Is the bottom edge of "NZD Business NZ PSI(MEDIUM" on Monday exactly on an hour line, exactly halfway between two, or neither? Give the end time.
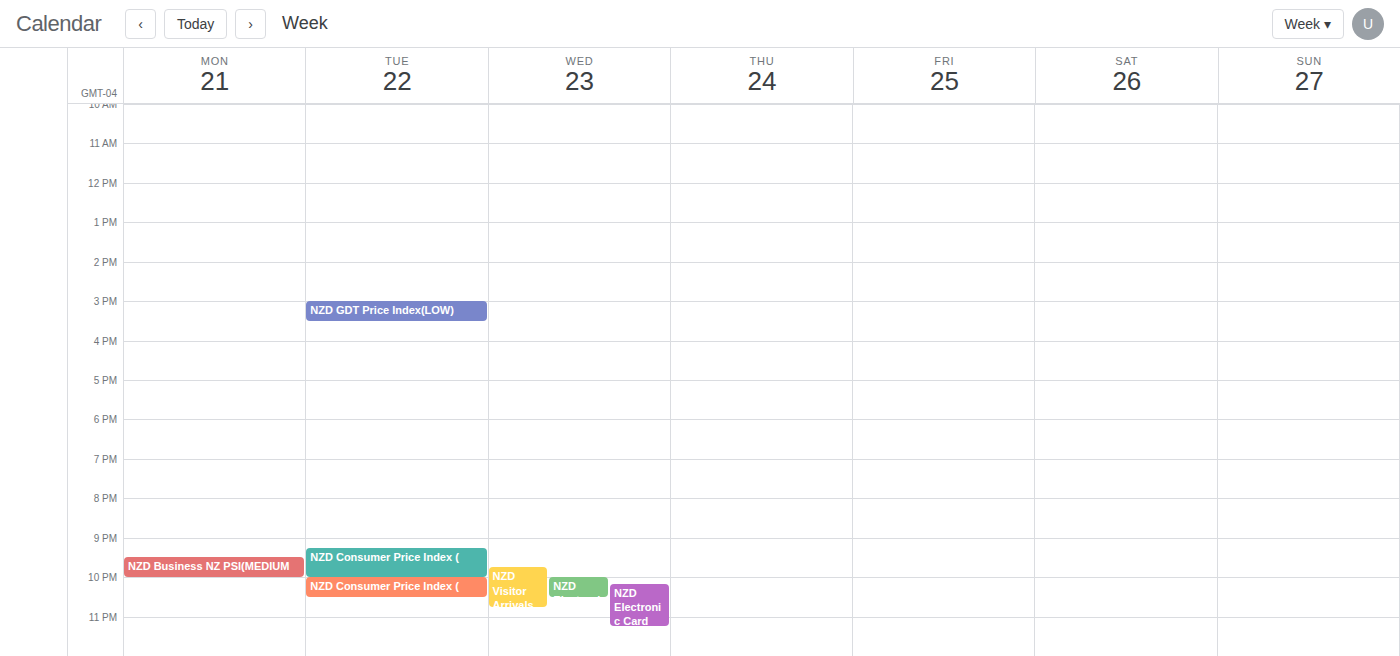
10:00 PM -- exactly on the 10 PM line.